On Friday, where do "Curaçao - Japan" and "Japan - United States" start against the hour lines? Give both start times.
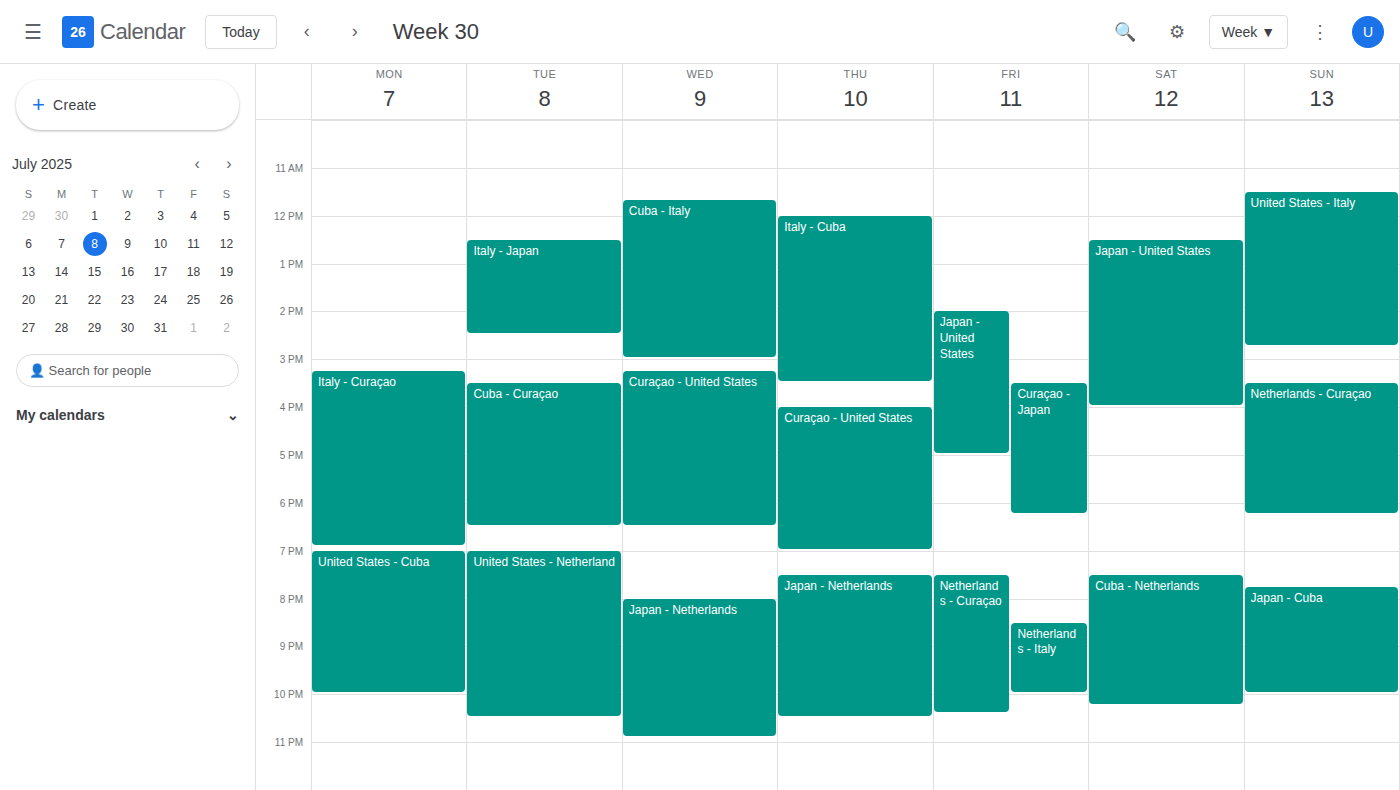
"Curaçao - Japan": 3:30 PM, halfway between the 3 PM and 4 PM lines. "Japan - United States": 2:00 PM, exactly on the 2 PM line.